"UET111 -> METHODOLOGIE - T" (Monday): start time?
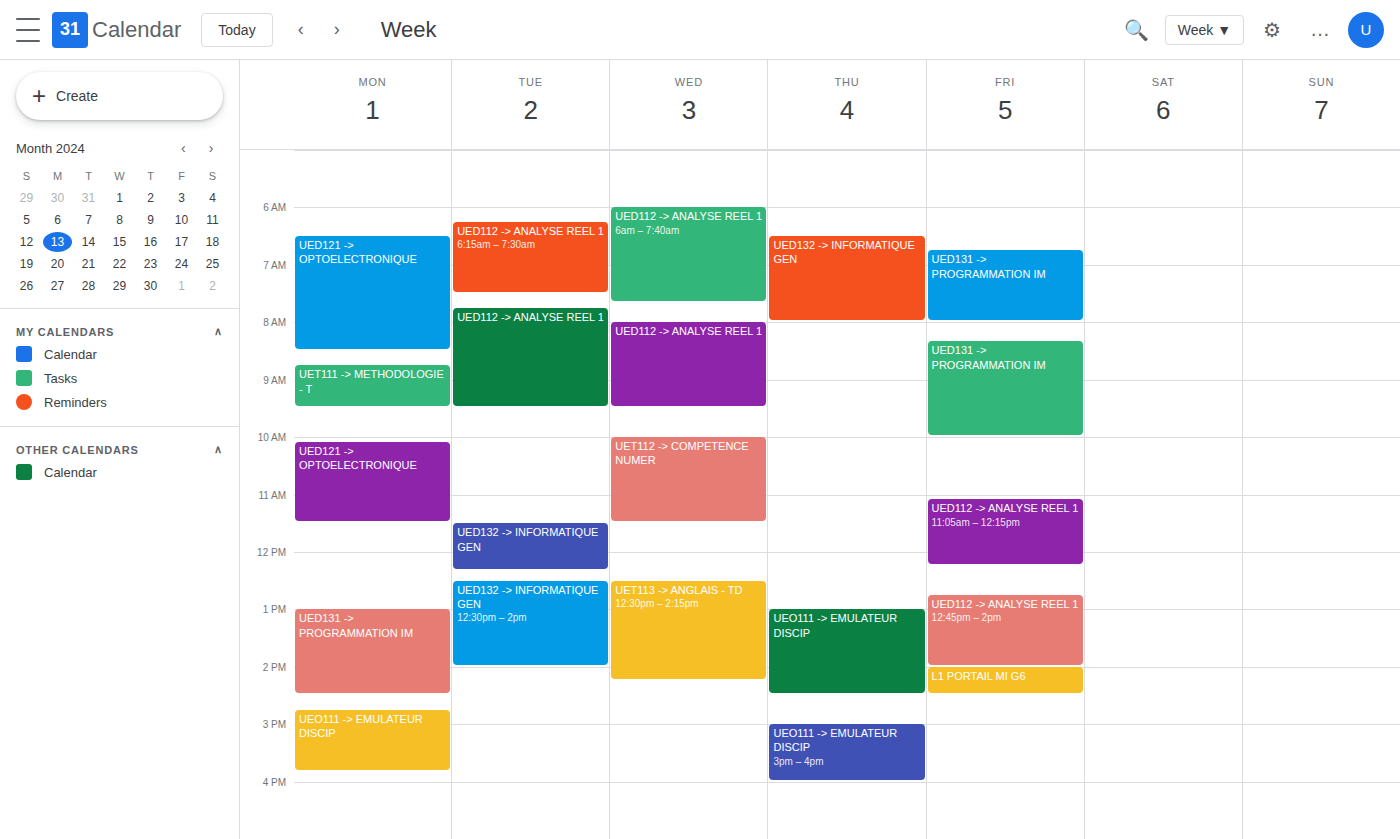
08:45